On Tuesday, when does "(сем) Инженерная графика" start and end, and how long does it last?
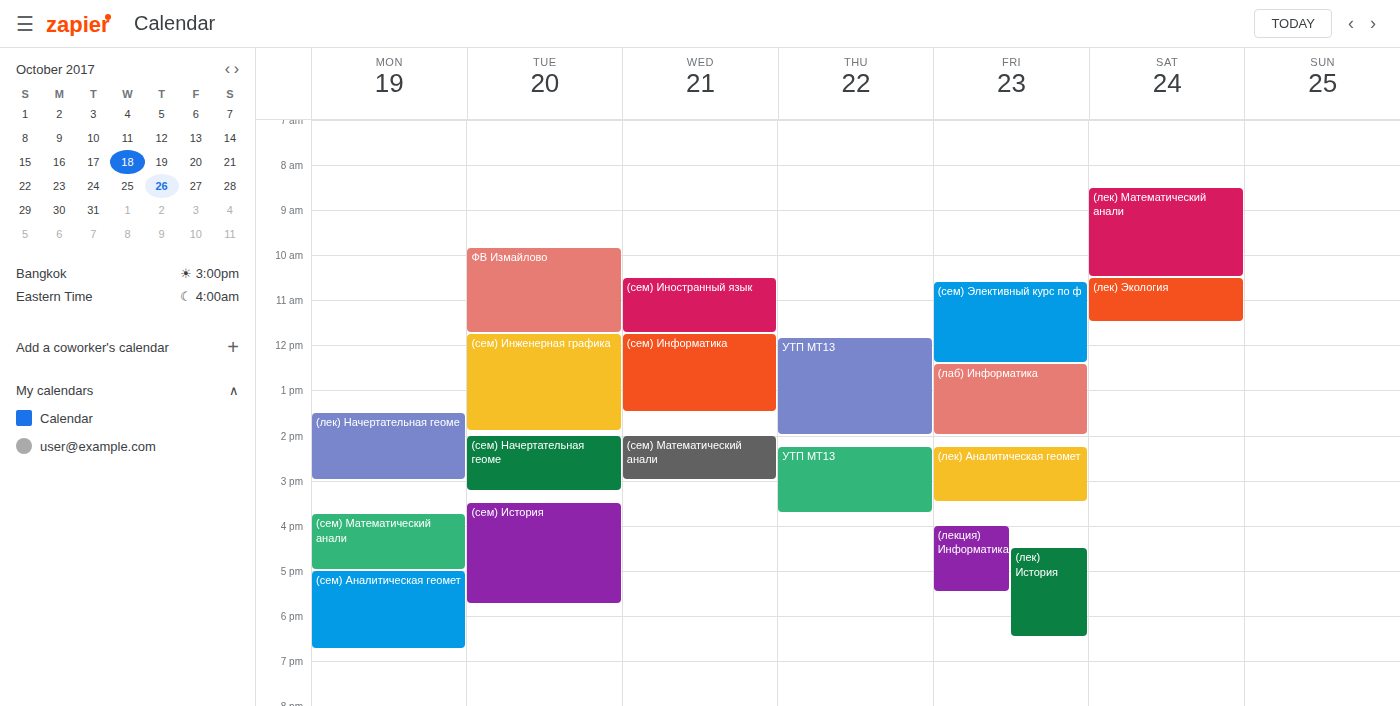
11:45 AM to 1:55 PM, 2 hours 10 minutes